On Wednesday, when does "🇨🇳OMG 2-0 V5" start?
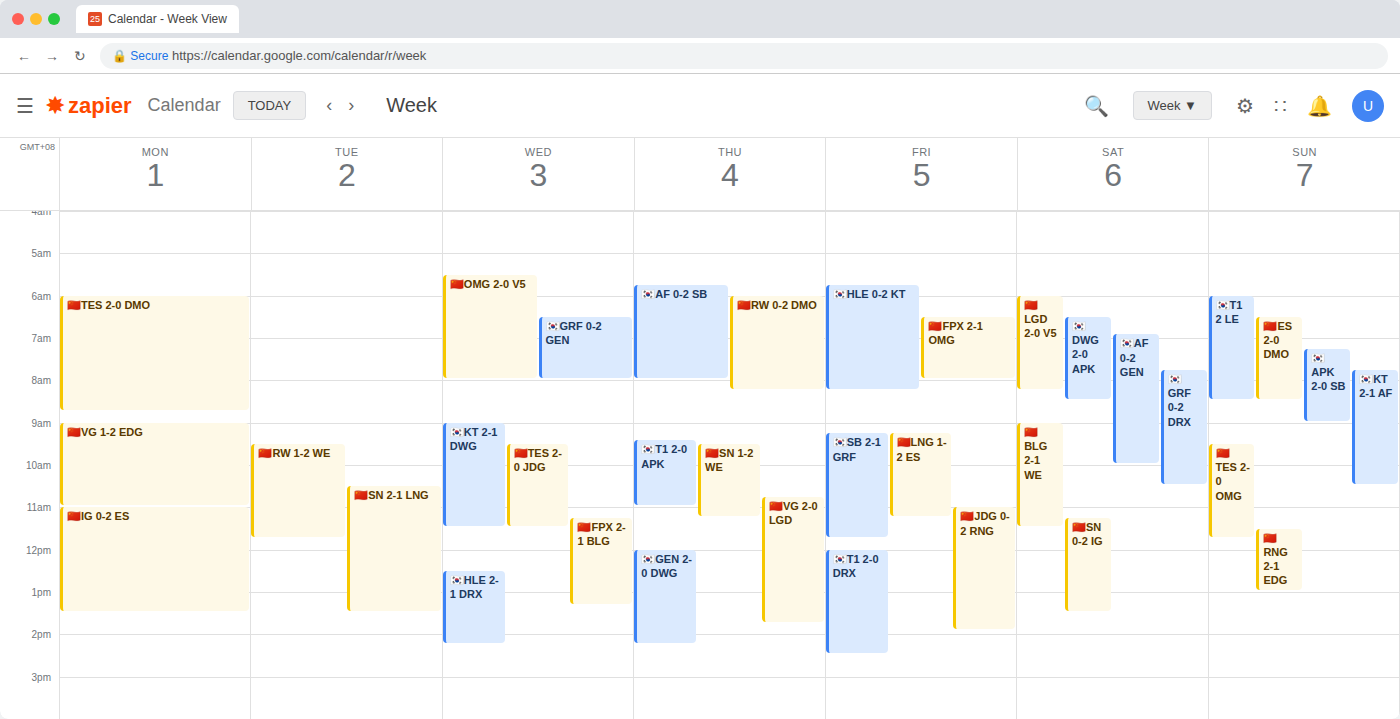
5:30 AM